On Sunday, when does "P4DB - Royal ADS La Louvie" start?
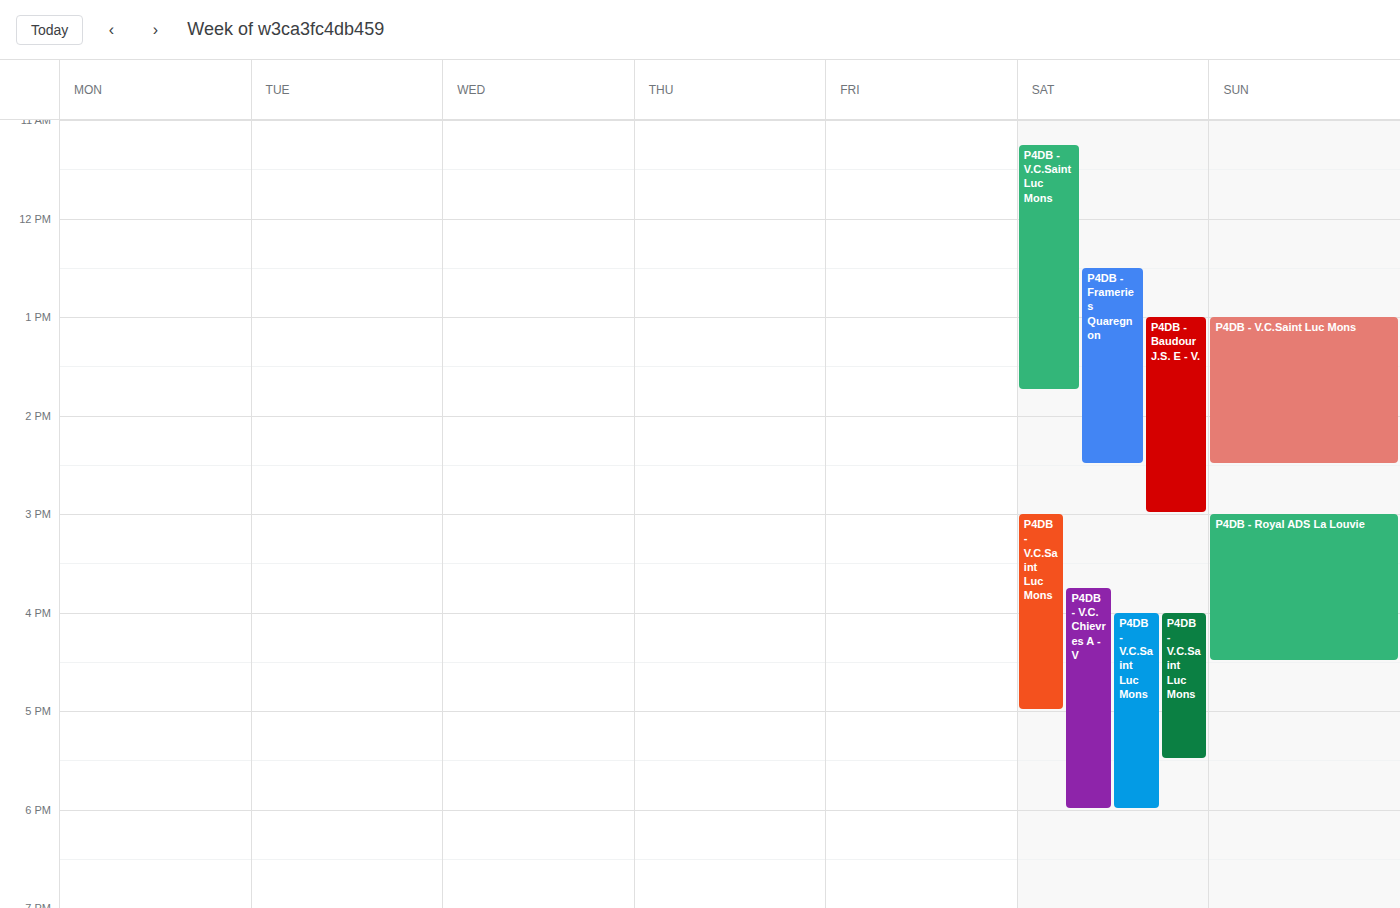
3:00 PM